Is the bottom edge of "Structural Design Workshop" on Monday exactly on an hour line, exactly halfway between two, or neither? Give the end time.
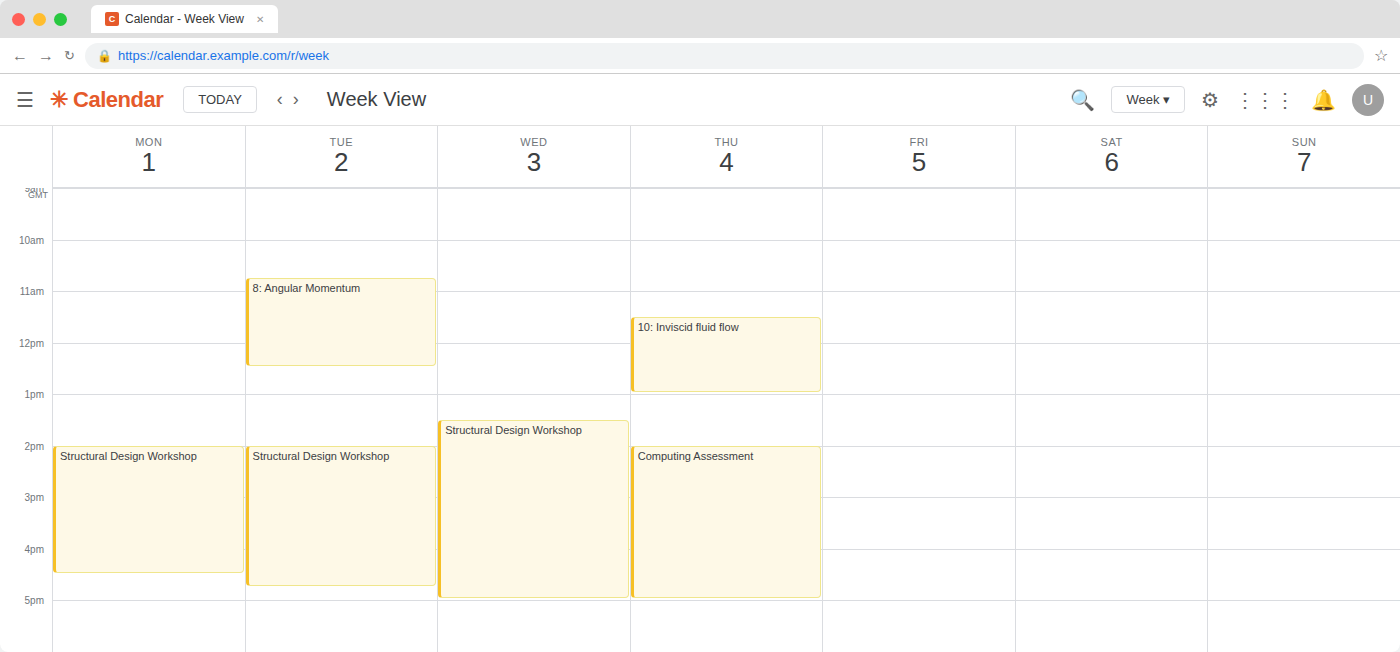
4:30 PM -- halfway between the 4 PM and 5 PM lines.